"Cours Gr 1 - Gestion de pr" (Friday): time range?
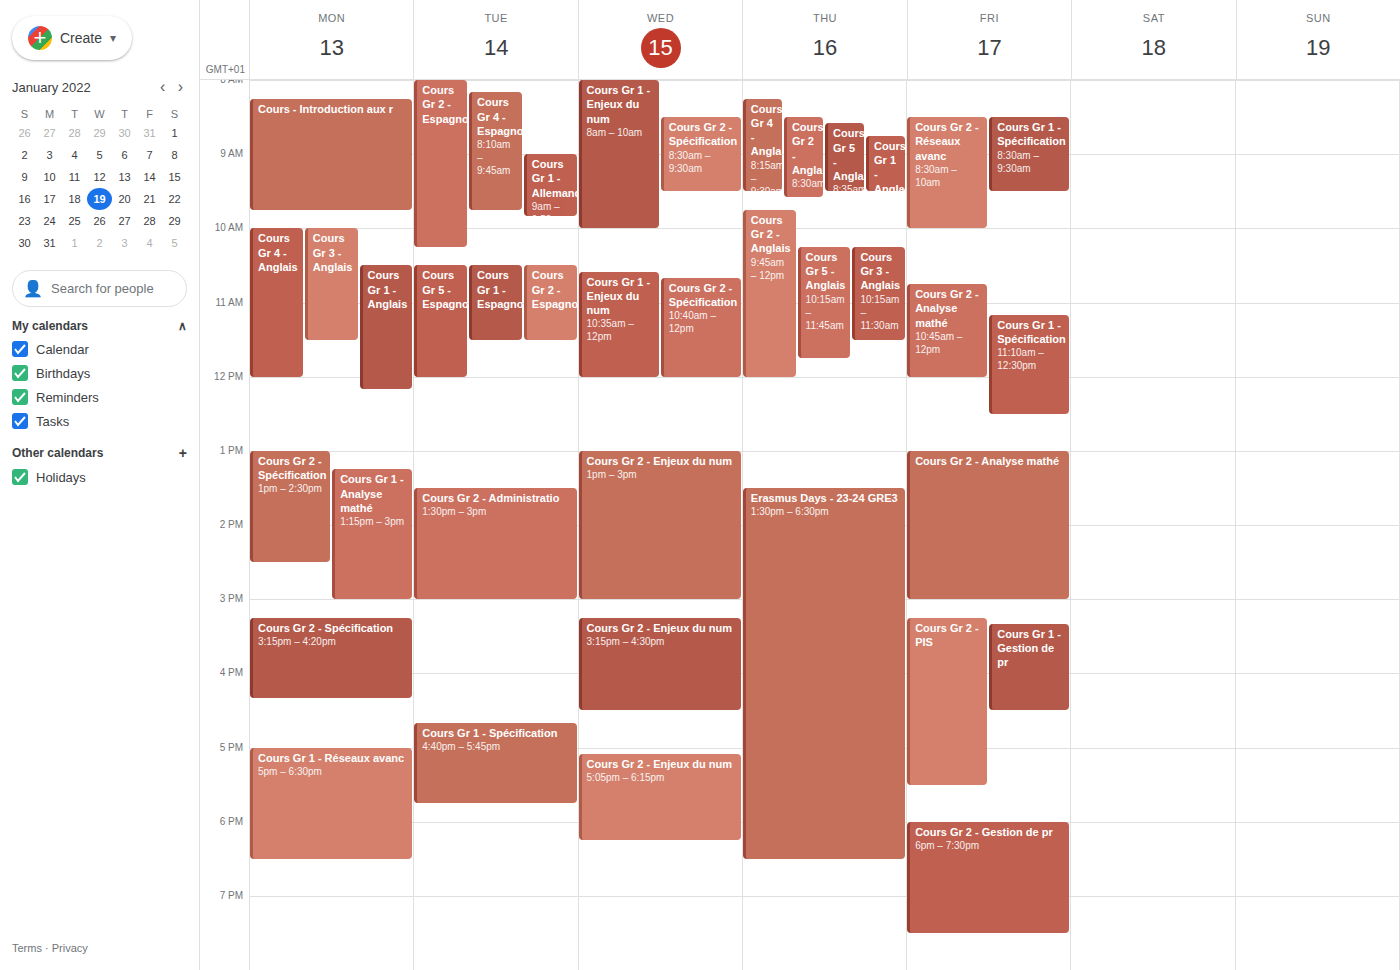
3:20 PM to 4:30 PM